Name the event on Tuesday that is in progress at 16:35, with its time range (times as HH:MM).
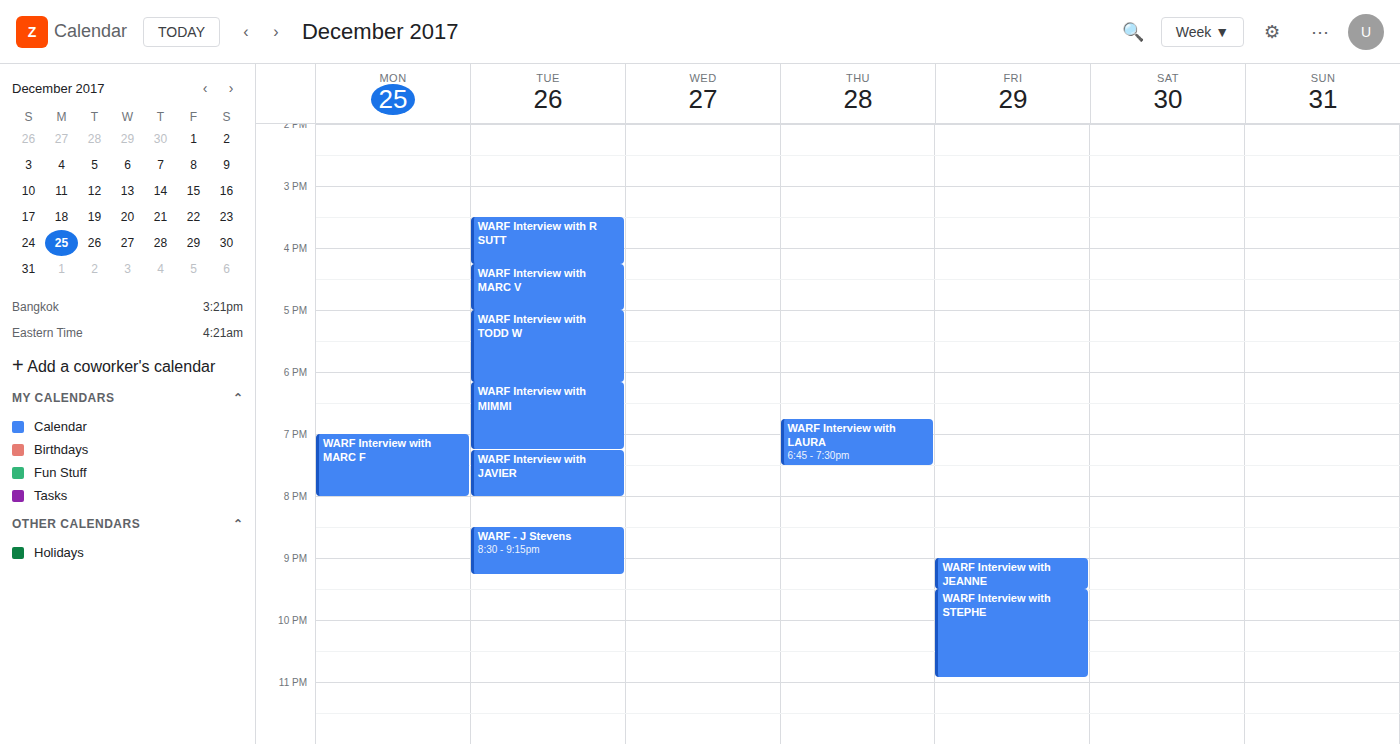
"WARF Interview with MARC V", 16:15 to 17:00